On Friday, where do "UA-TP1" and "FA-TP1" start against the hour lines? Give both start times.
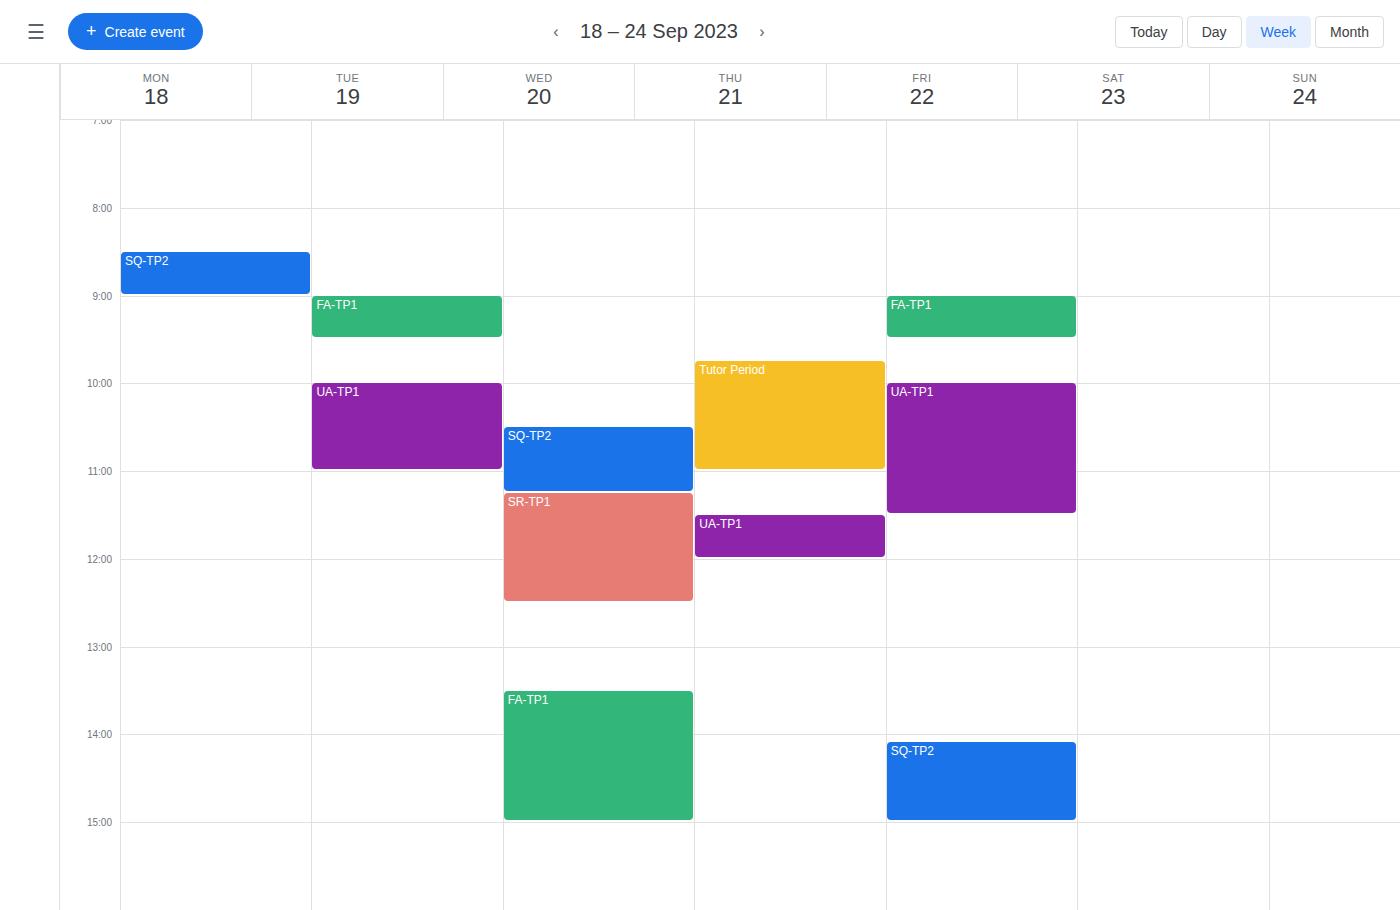
"UA-TP1": 10:00 AM, exactly on the 10 AM line. "FA-TP1": 9:00 AM, exactly on the 9 AM line.